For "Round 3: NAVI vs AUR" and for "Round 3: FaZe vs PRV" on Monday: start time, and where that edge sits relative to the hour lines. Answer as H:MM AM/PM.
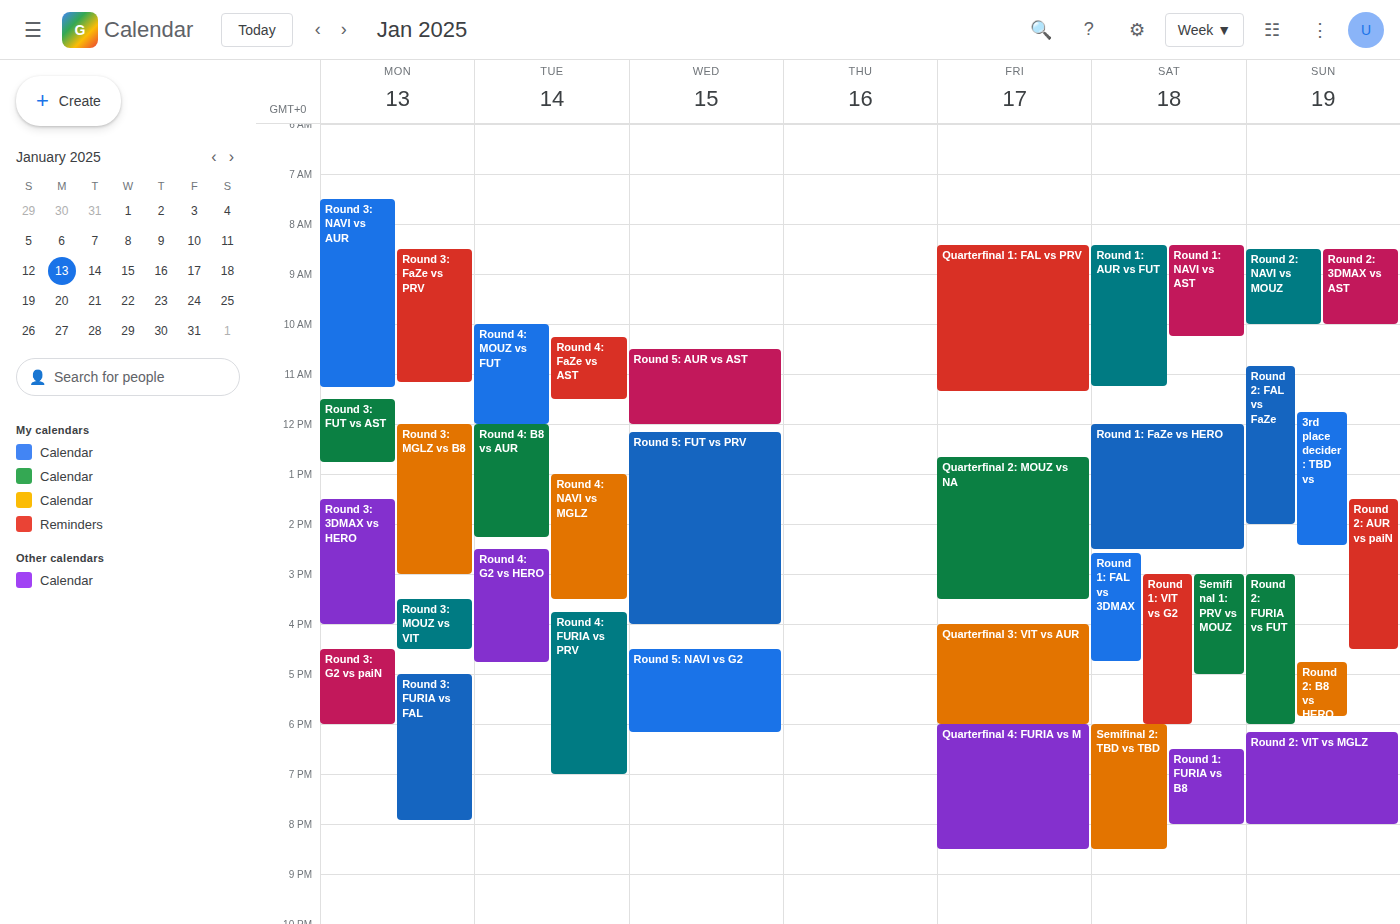
"Round 3: NAVI vs AUR": 7:30 AM, halfway between the 7 AM and 8 AM lines. "Round 3: FaZe vs PRV": 8:30 AM, halfway between the 8 AM and 9 AM lines.